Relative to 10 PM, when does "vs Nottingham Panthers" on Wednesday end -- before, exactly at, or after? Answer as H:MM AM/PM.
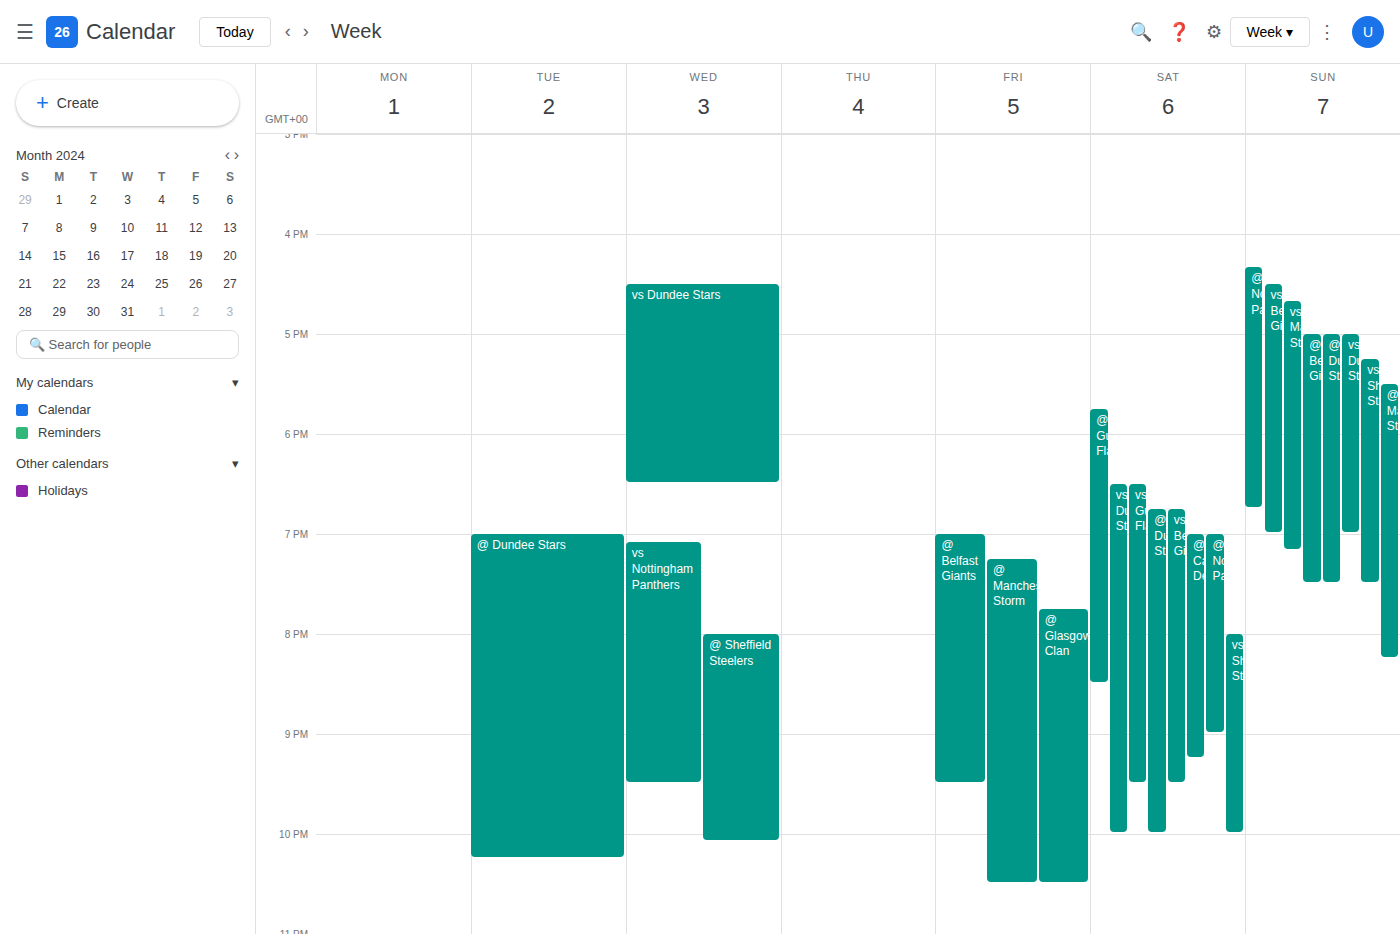
9:30 PM -- before 10 PM, 30 minutes above the 10 PM line.